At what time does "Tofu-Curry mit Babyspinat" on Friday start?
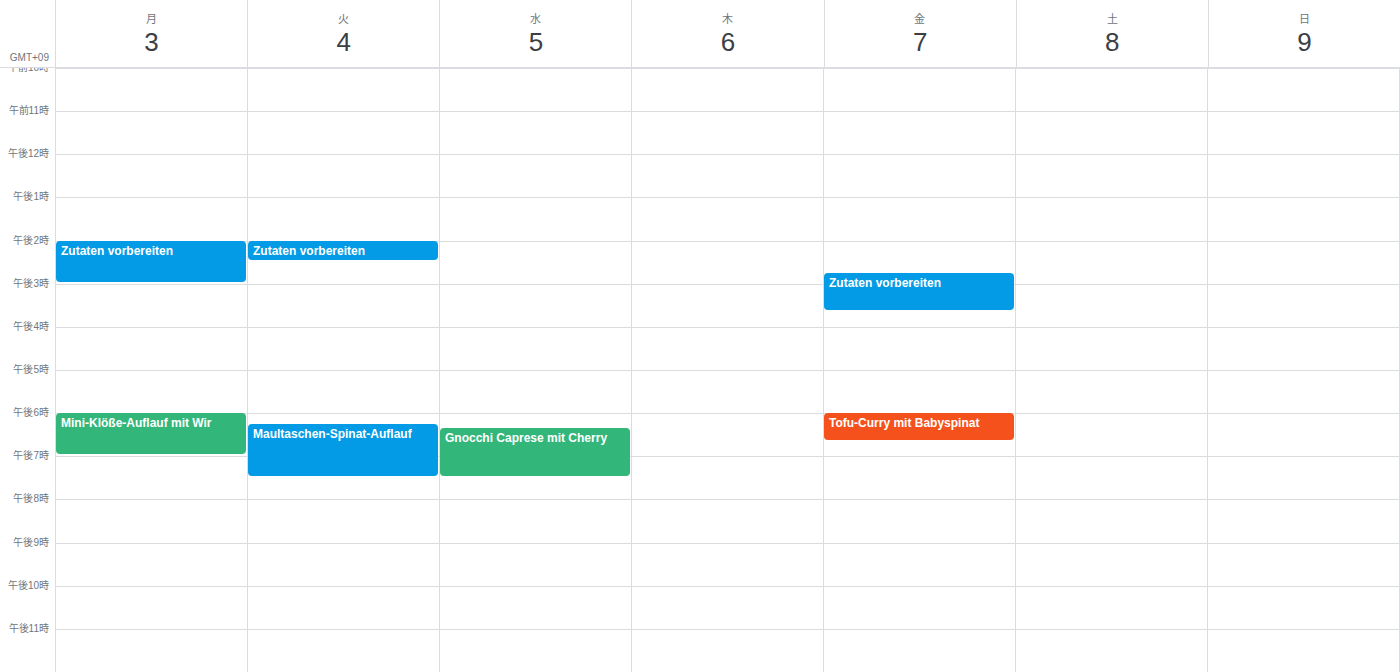
6:00 PM